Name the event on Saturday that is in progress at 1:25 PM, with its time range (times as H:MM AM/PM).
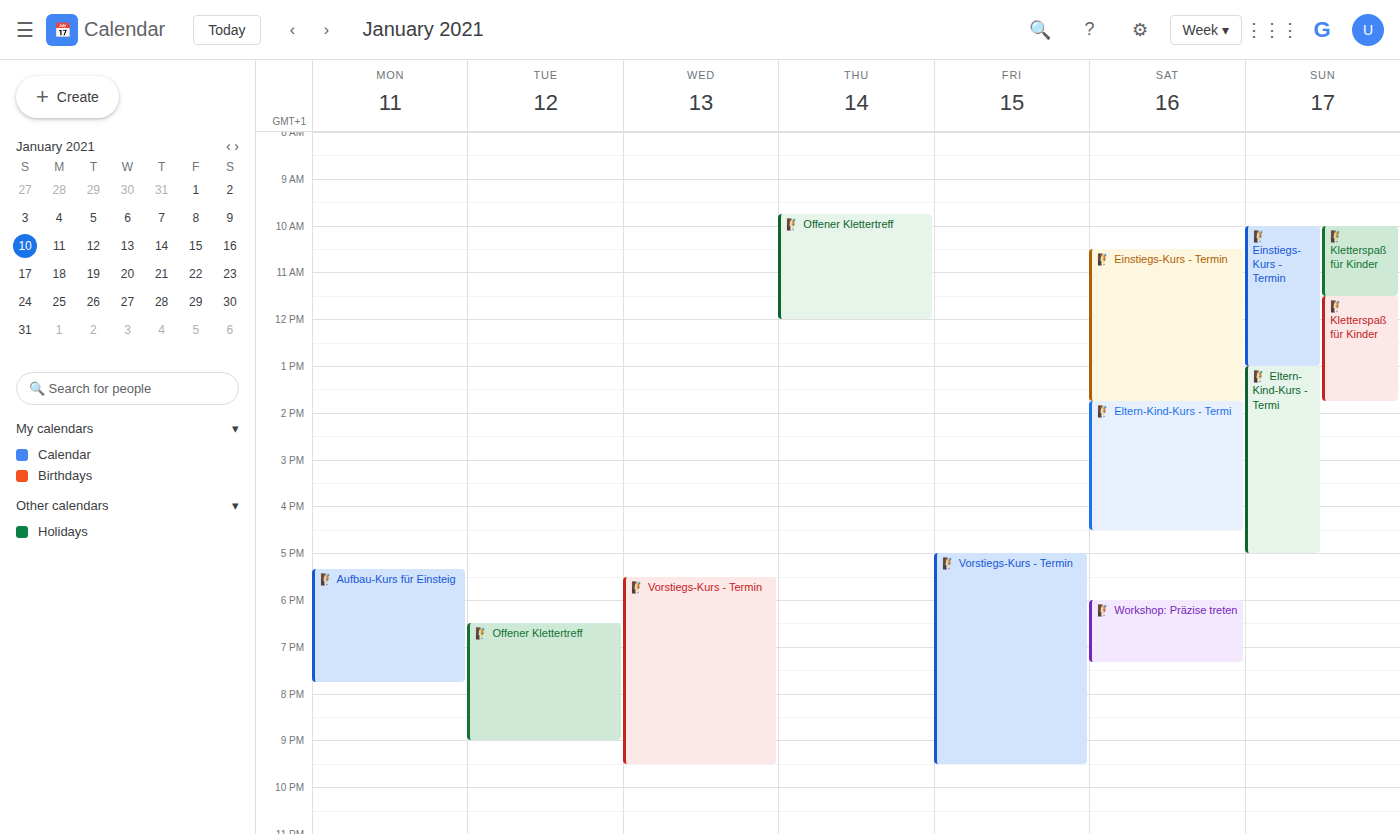
"🧗 Einstiegs-Kurs - Termin", 10:30 AM to 1:45 PM